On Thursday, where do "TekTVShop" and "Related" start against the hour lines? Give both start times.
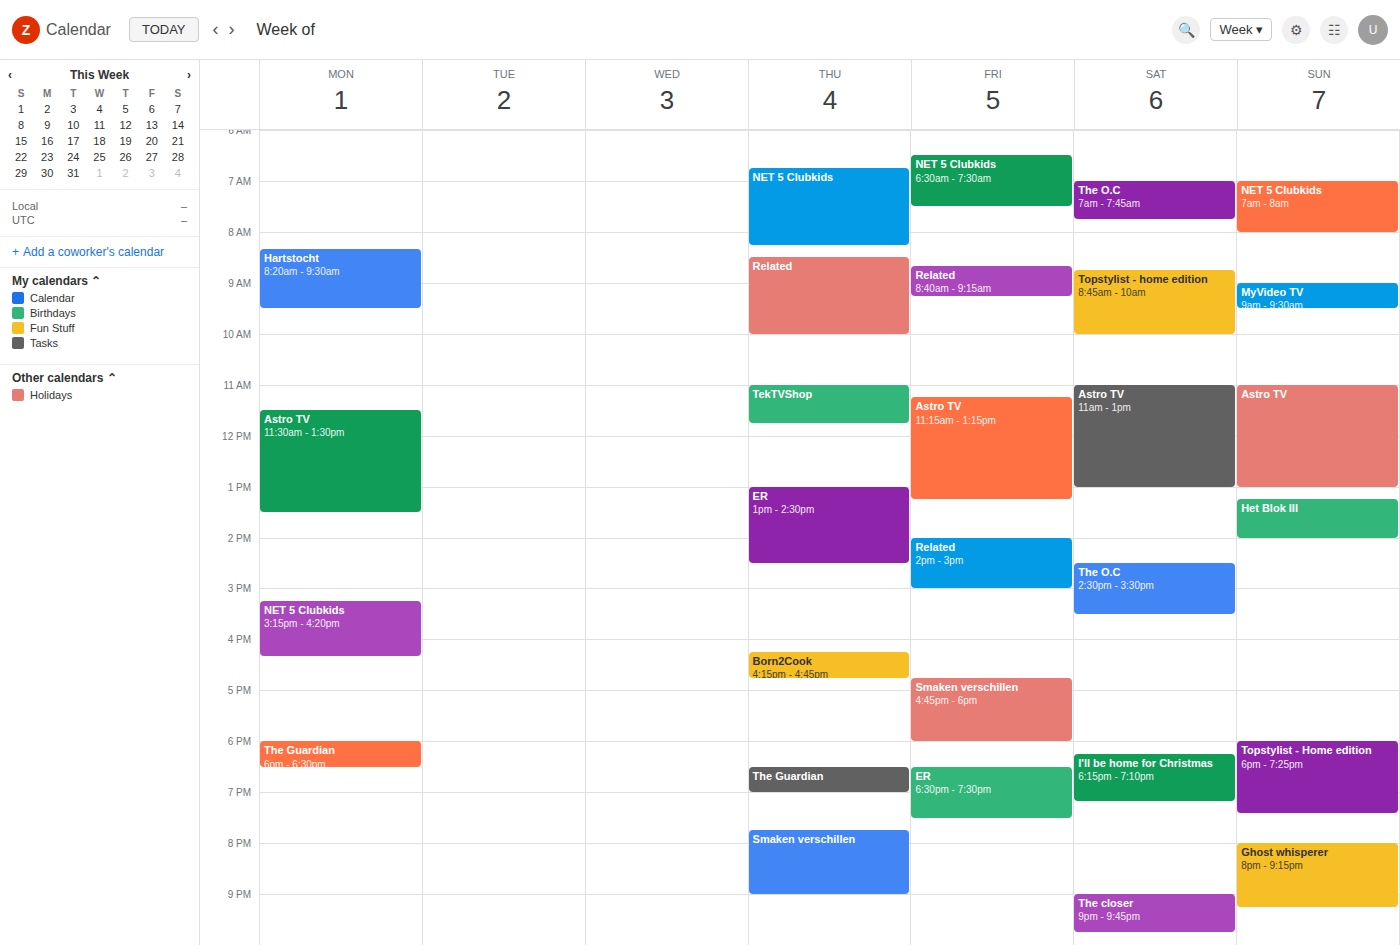
"TekTVShop": 11:00 AM, exactly on the 11 AM line. "Related": 8:30 AM, halfway between the 8 AM and 9 AM lines.